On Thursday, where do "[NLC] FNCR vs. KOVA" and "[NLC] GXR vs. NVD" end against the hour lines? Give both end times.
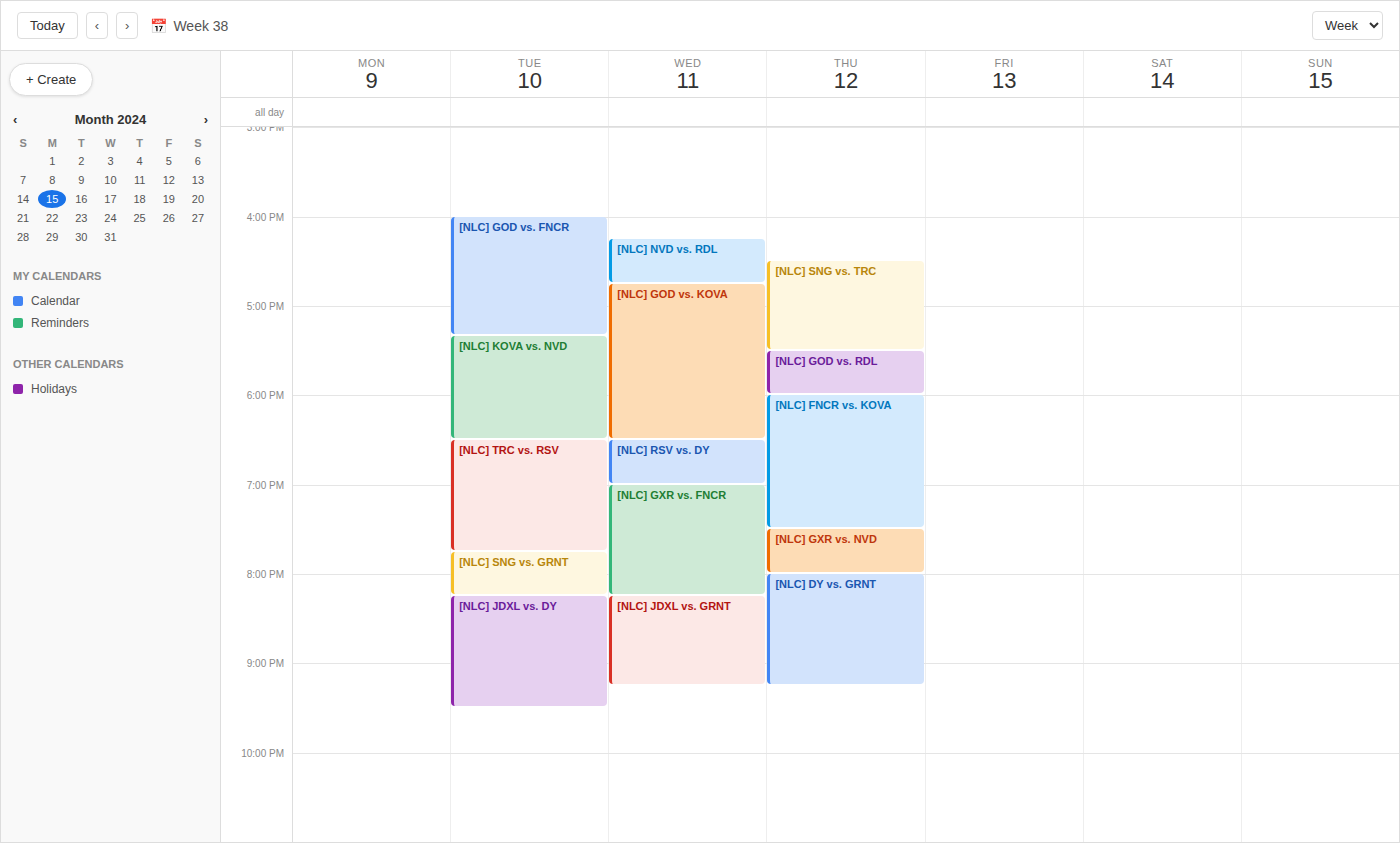
"[NLC] FNCR vs. KOVA": 7:30 PM, halfway between the 7 PM and 8 PM lines. "[NLC] GXR vs. NVD": 8:00 PM, exactly on the 8 PM line.